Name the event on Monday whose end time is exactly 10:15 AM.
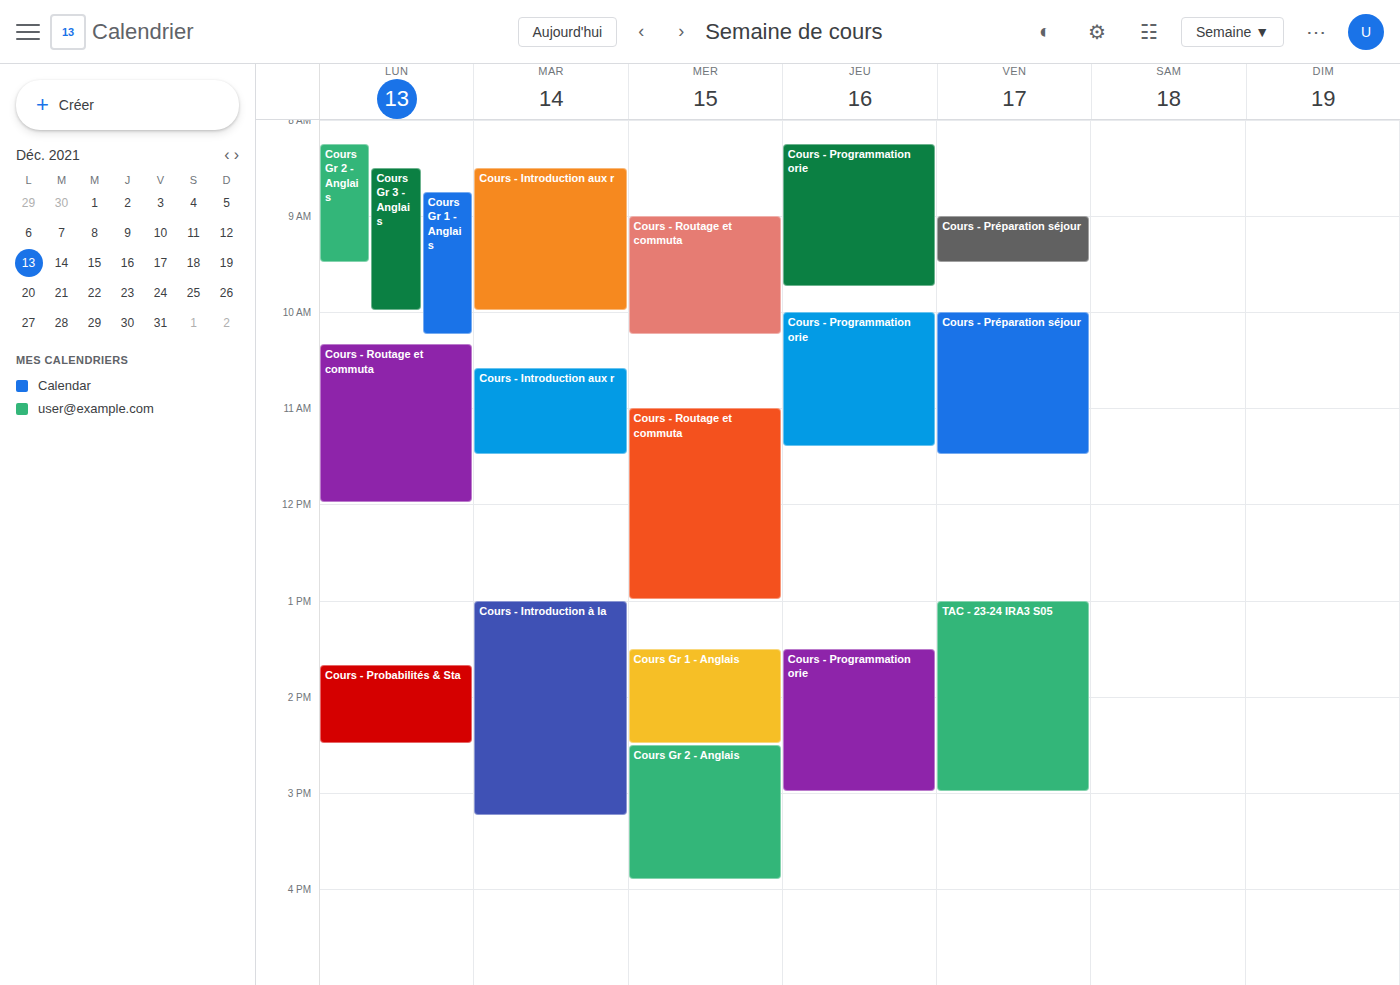
"Cours Gr 1 - Anglais"